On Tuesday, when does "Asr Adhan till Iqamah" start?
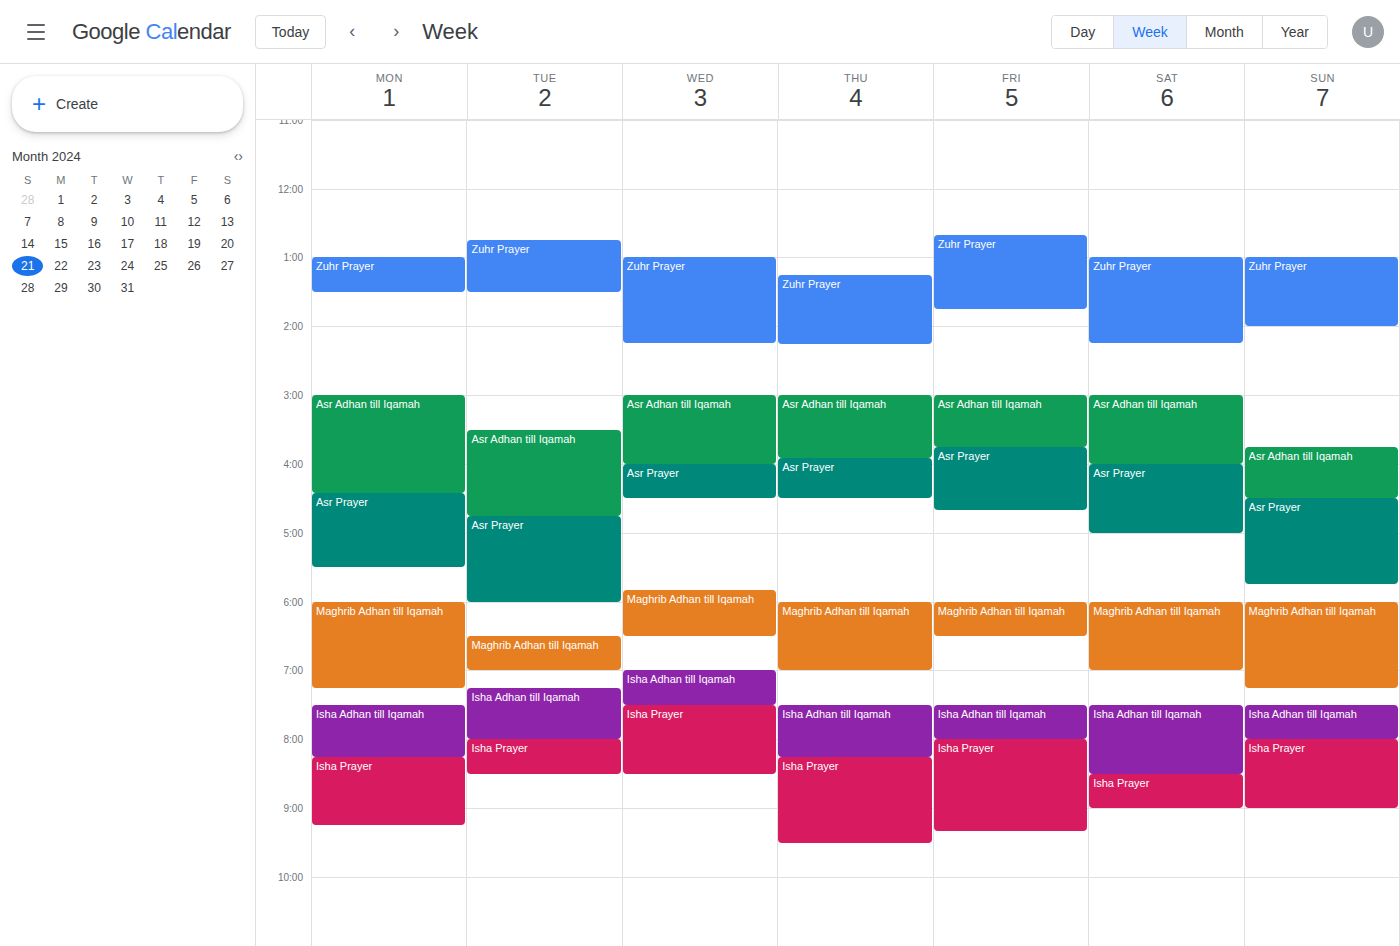
3:30 PM